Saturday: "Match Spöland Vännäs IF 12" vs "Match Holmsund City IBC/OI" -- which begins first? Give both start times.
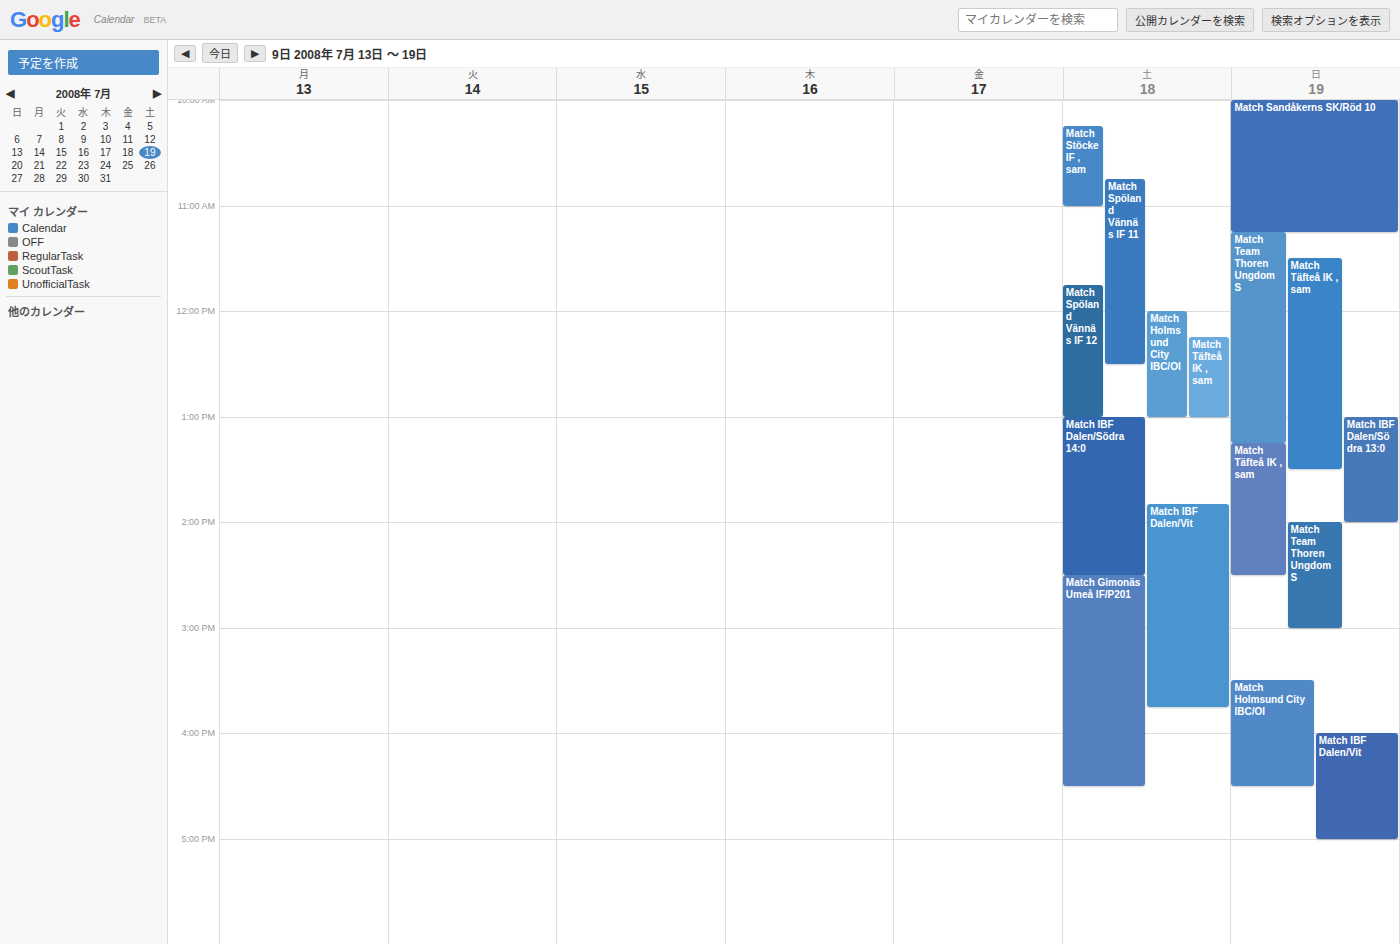
"Match Spöland Vännäs IF 12" 11:45 AM; "Match Holmsund City IBC/OI" 12:00 PM.